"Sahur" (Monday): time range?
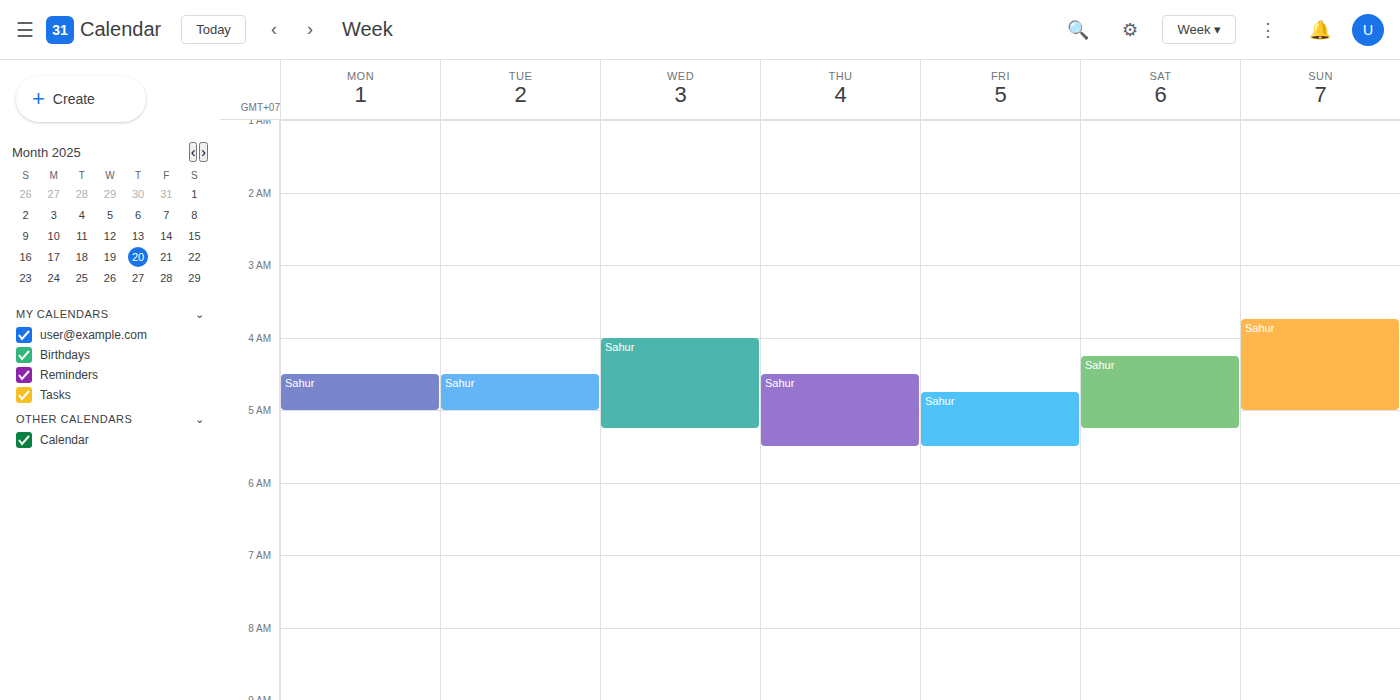
4:30 AM to 5:00 AM